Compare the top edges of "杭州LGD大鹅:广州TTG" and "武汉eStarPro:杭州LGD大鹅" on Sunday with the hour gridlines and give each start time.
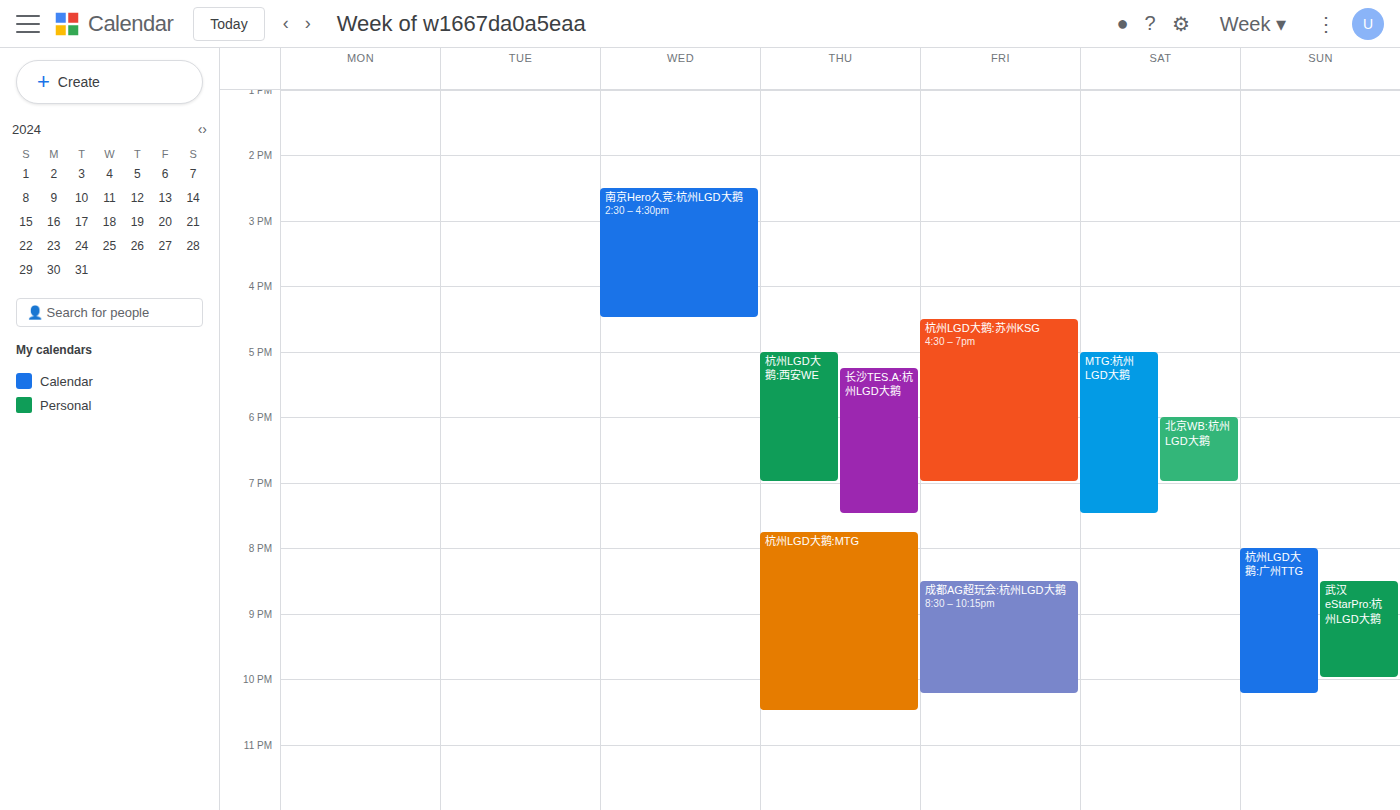
"杭州LGD大鹅:广州TTG": 8:00 PM, exactly on the 8 PM line. "武汉eStarPro:杭州LGD大鹅": 8:30 PM, halfway between the 8 PM and 9 PM lines.